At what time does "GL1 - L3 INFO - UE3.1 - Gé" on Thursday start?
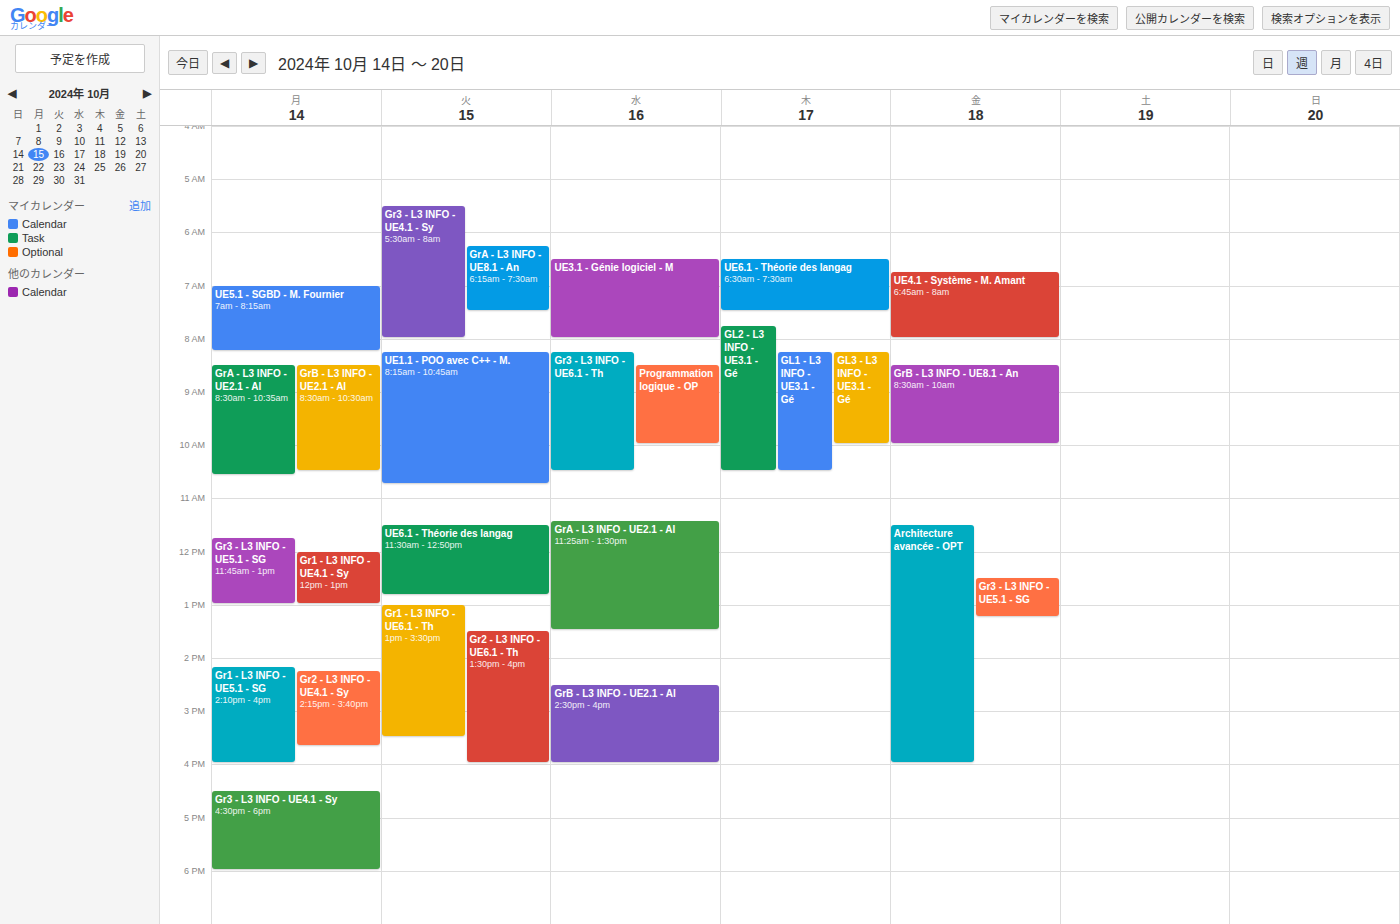
8:15 AM